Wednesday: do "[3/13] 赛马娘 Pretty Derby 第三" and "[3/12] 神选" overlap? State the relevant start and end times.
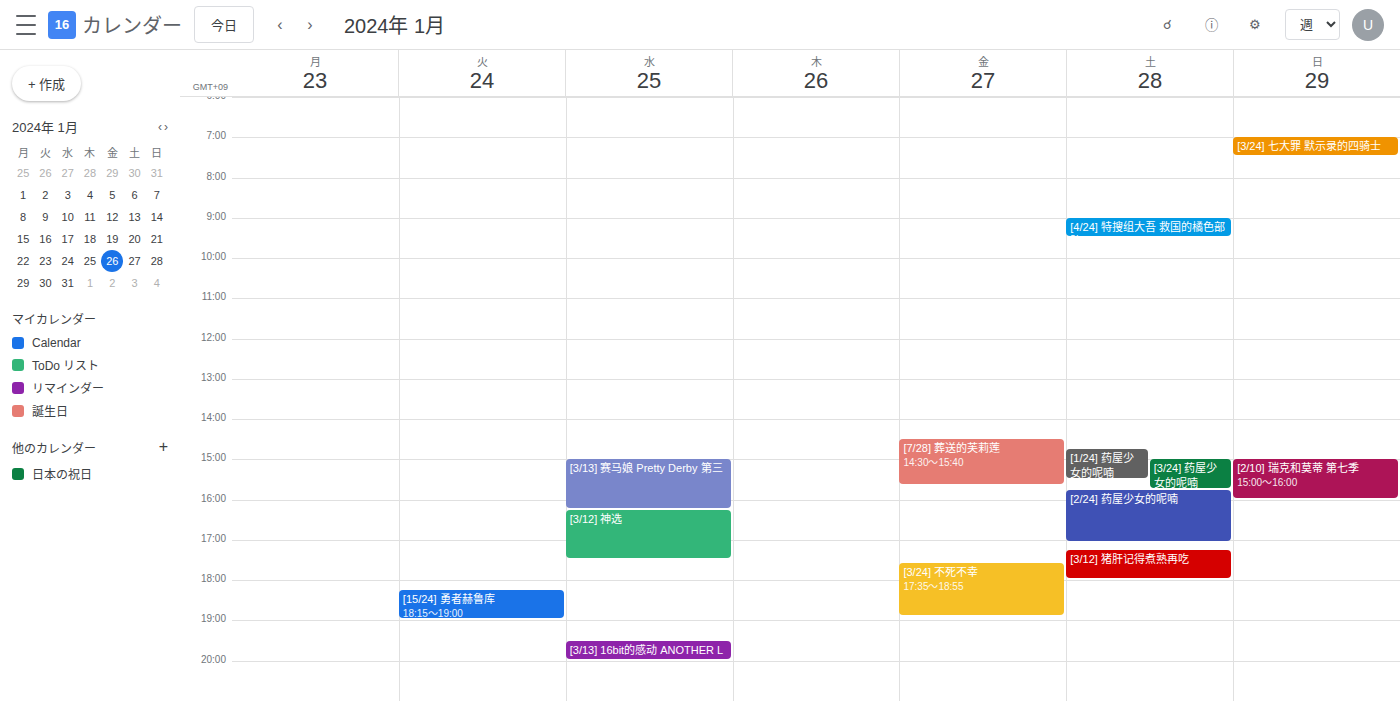
"[3/13] 赛马娘 Pretty Derby 第三" ends at 4:15 PM, exactly when "[3/12] 神选" starts -- they touch but do not overlap.